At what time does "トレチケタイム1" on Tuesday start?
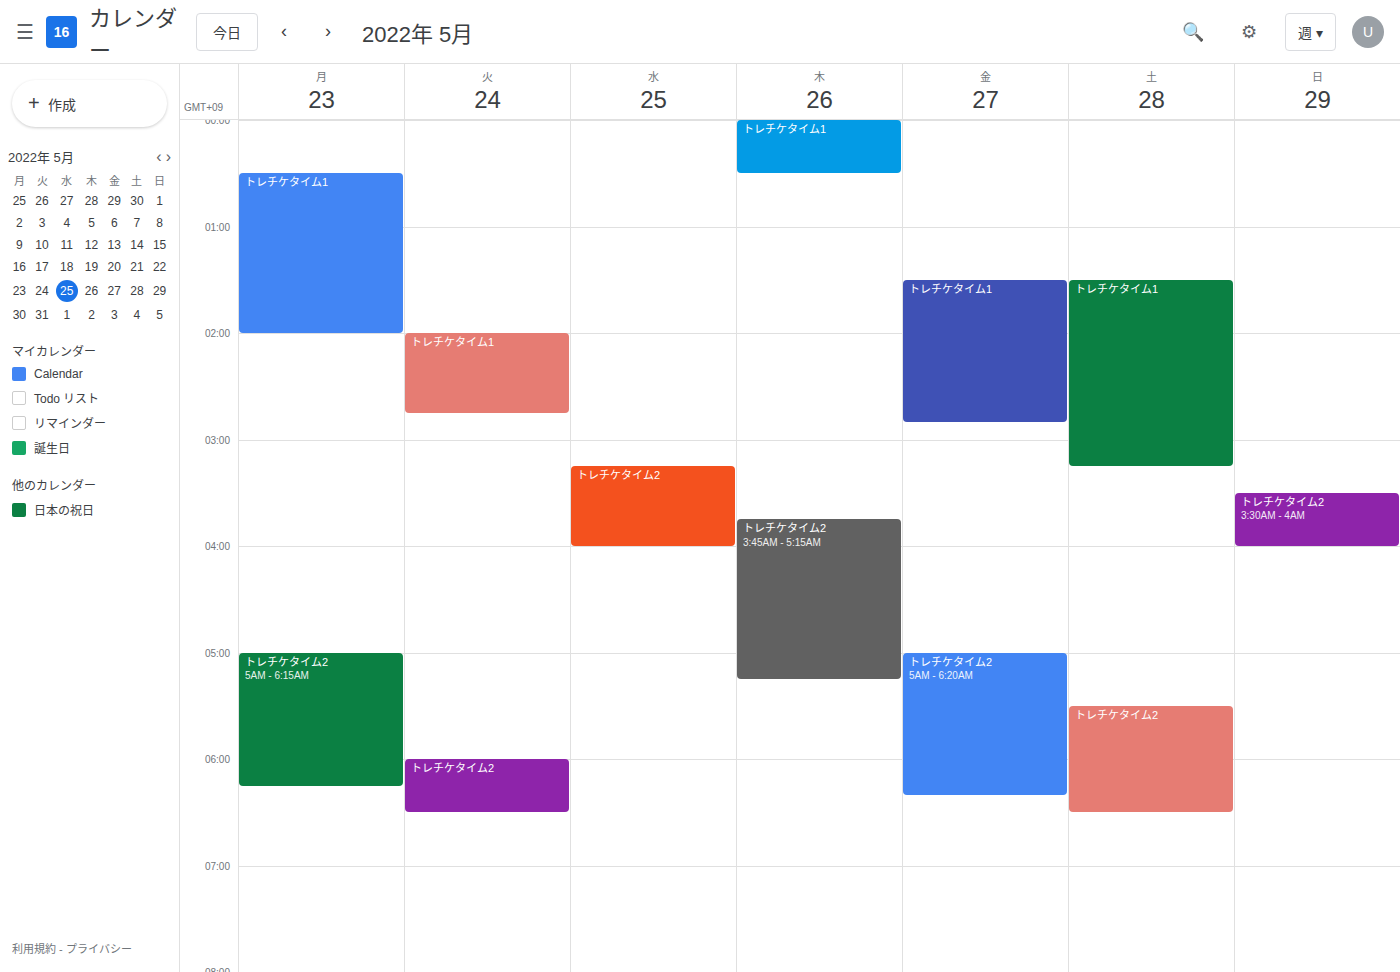
2:00 AM